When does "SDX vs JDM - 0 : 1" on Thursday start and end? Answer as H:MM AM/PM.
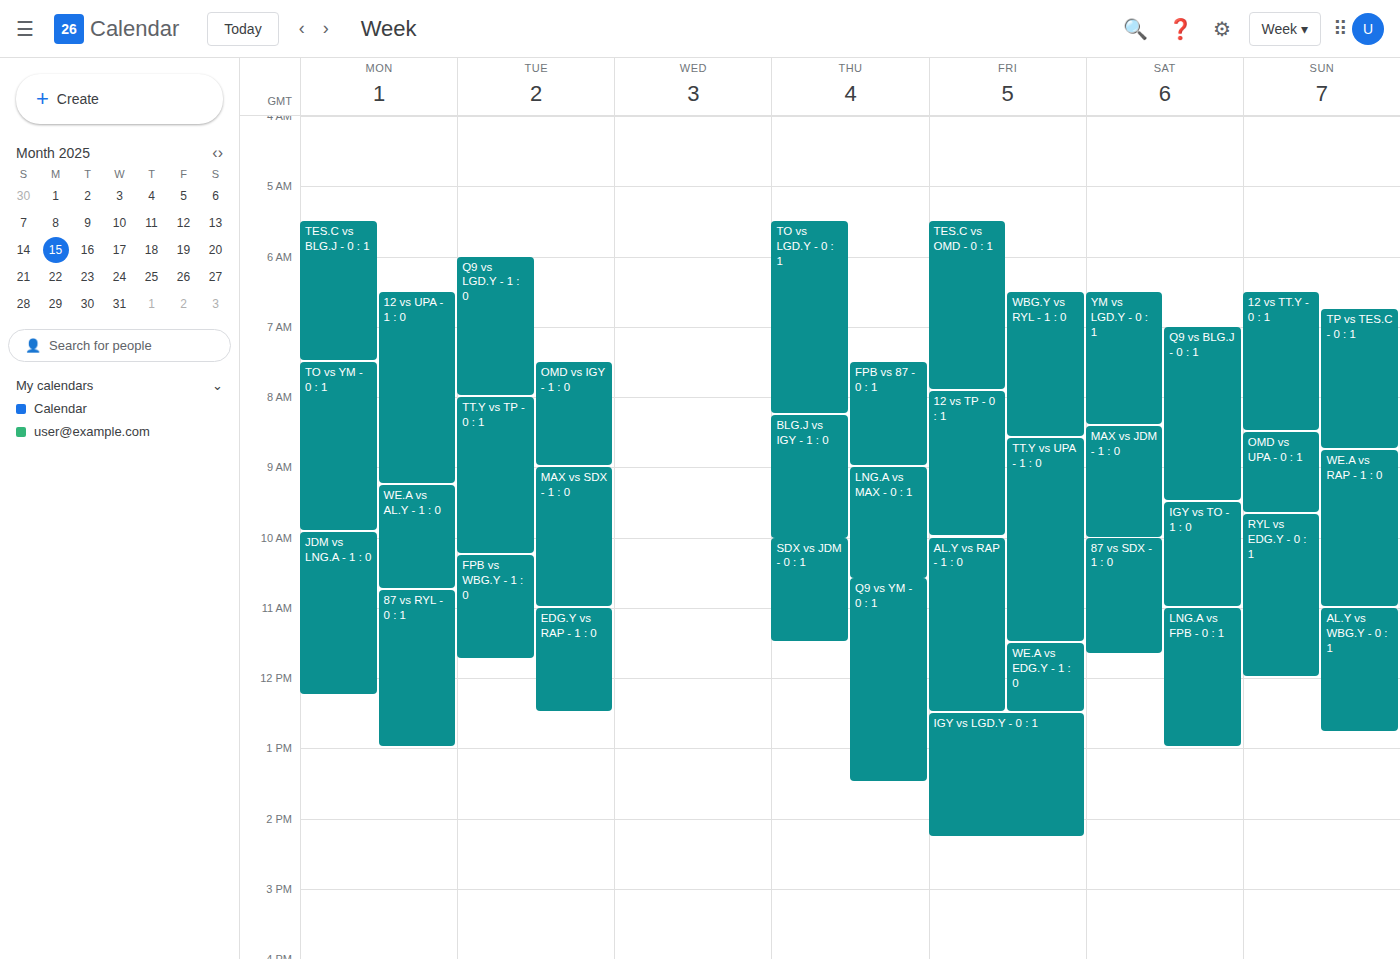
10:00 AM to 11:30 AM